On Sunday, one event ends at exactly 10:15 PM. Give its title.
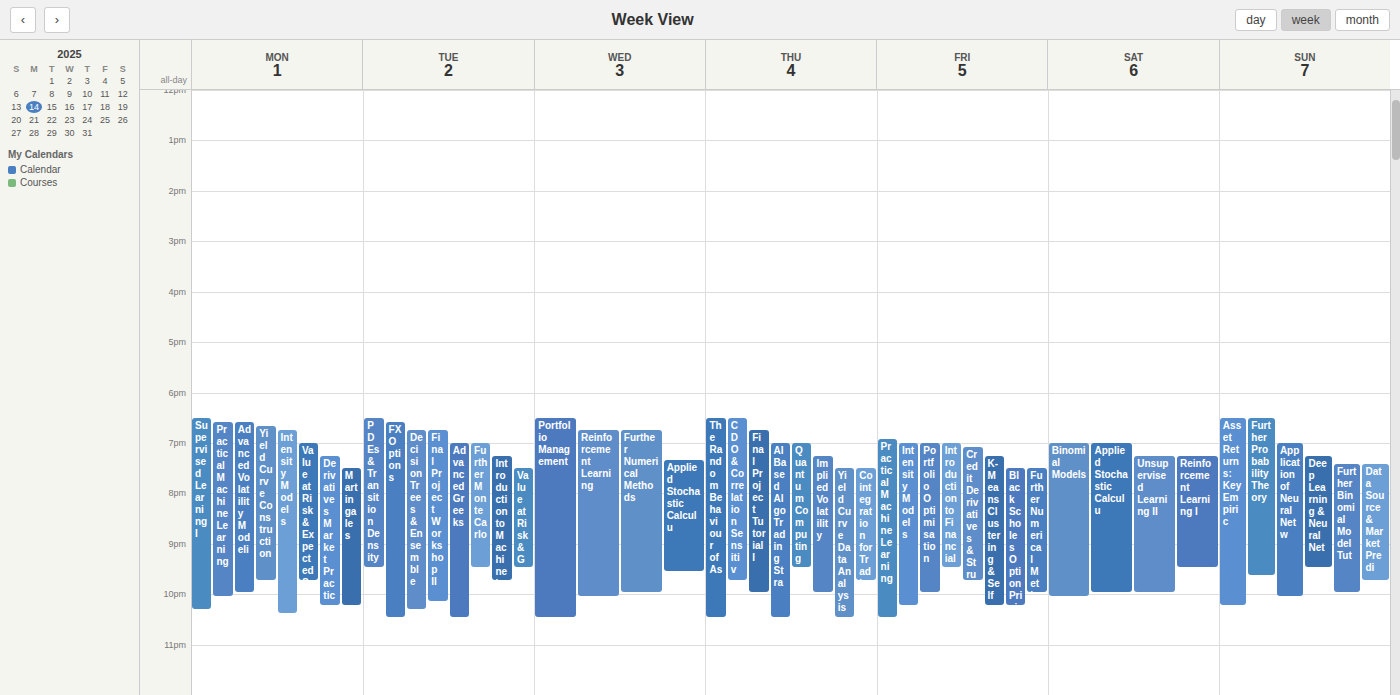
"Asset Returns: Key Empiric"